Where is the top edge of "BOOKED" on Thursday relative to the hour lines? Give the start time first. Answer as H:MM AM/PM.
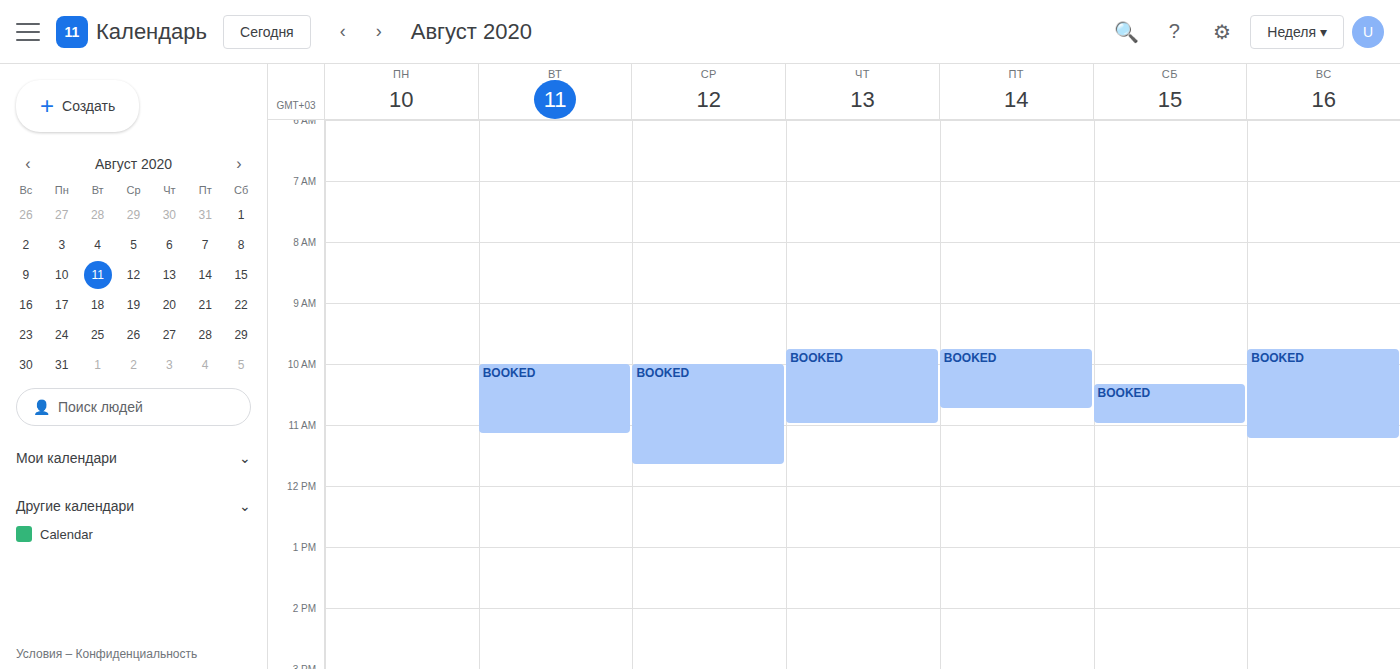
9:45 AM -- neither: three quarters of the way from the 9 AM line to the 10 AM line.